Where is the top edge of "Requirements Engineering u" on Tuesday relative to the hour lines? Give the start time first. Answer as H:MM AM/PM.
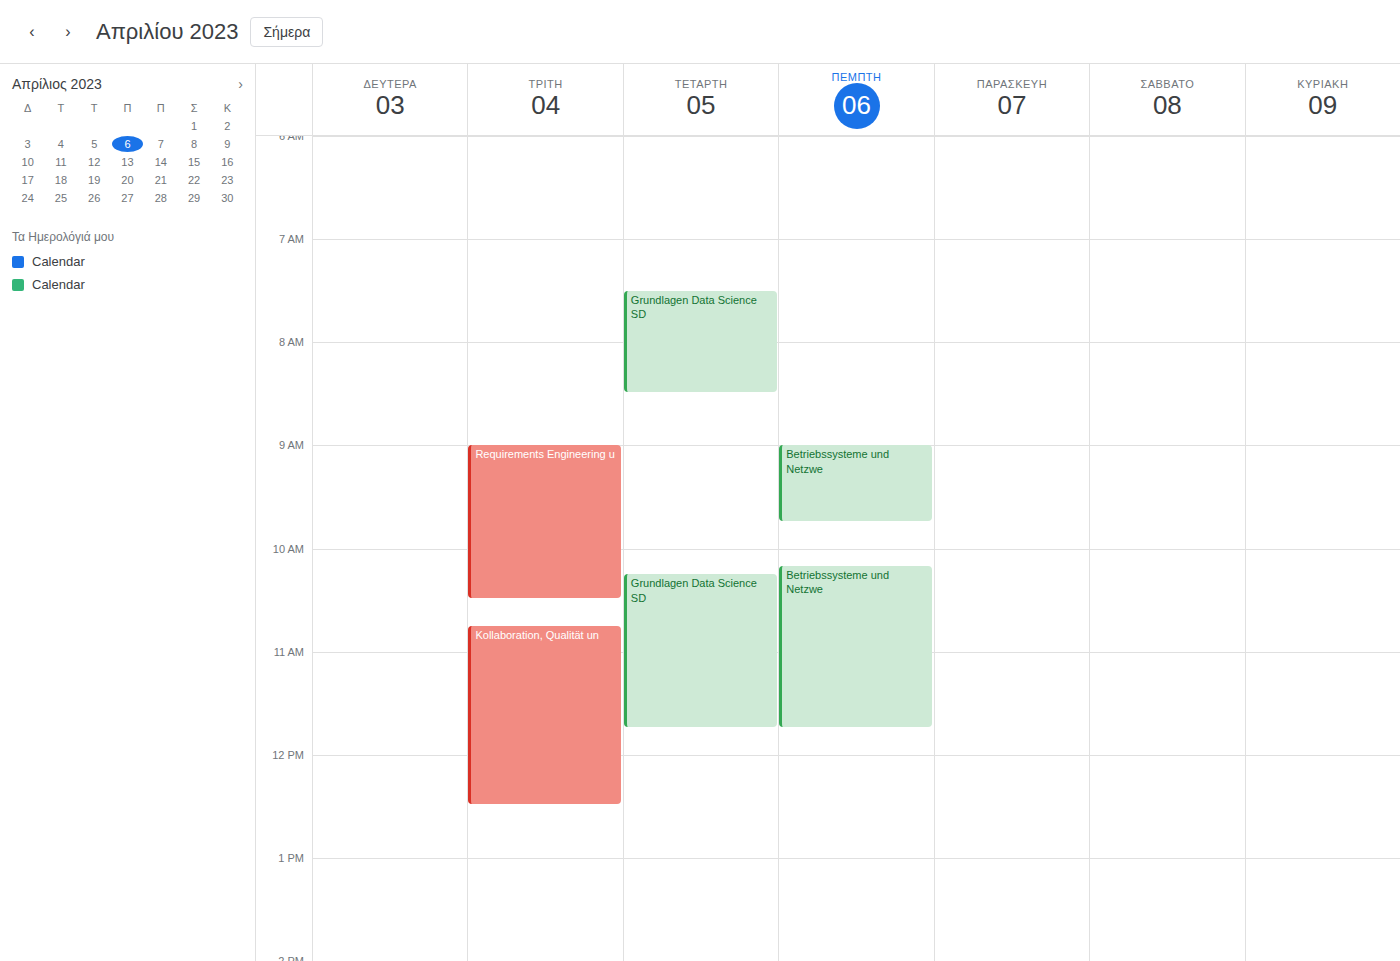
9:00 AM -- exactly on the 9 AM line.